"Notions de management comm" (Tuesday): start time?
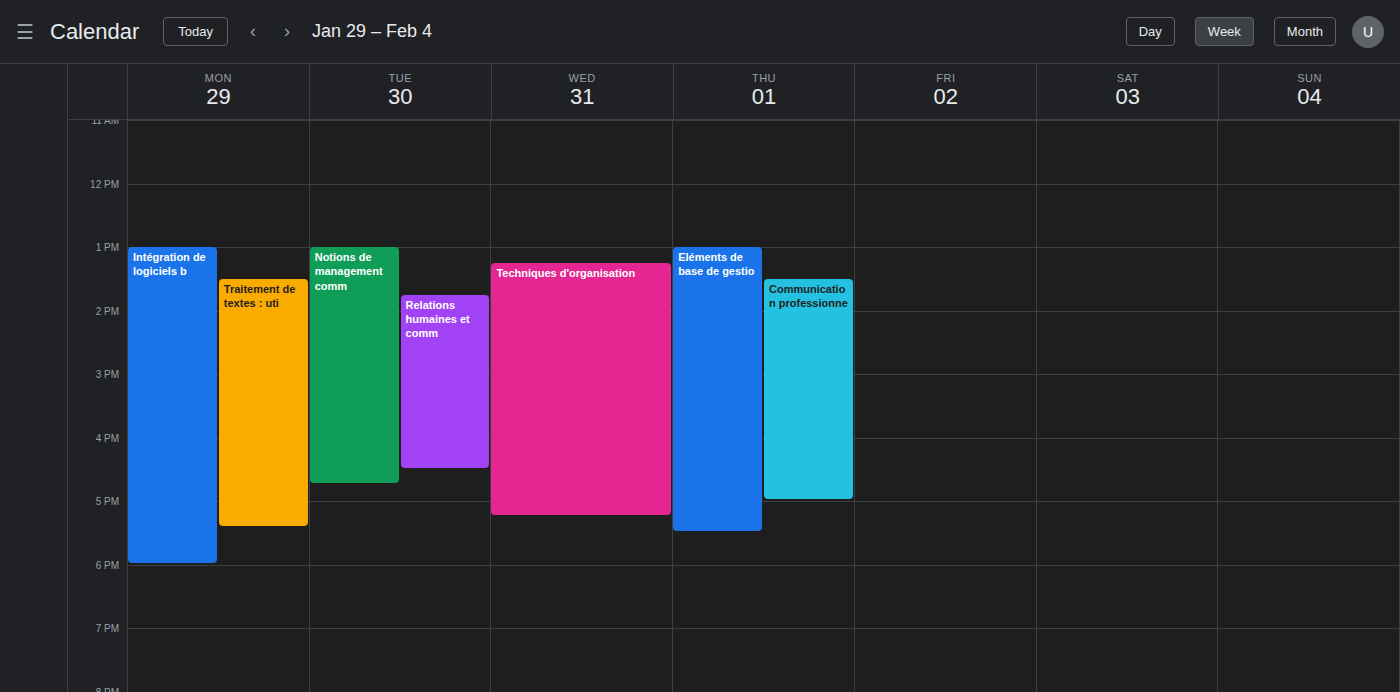
1:00 PM